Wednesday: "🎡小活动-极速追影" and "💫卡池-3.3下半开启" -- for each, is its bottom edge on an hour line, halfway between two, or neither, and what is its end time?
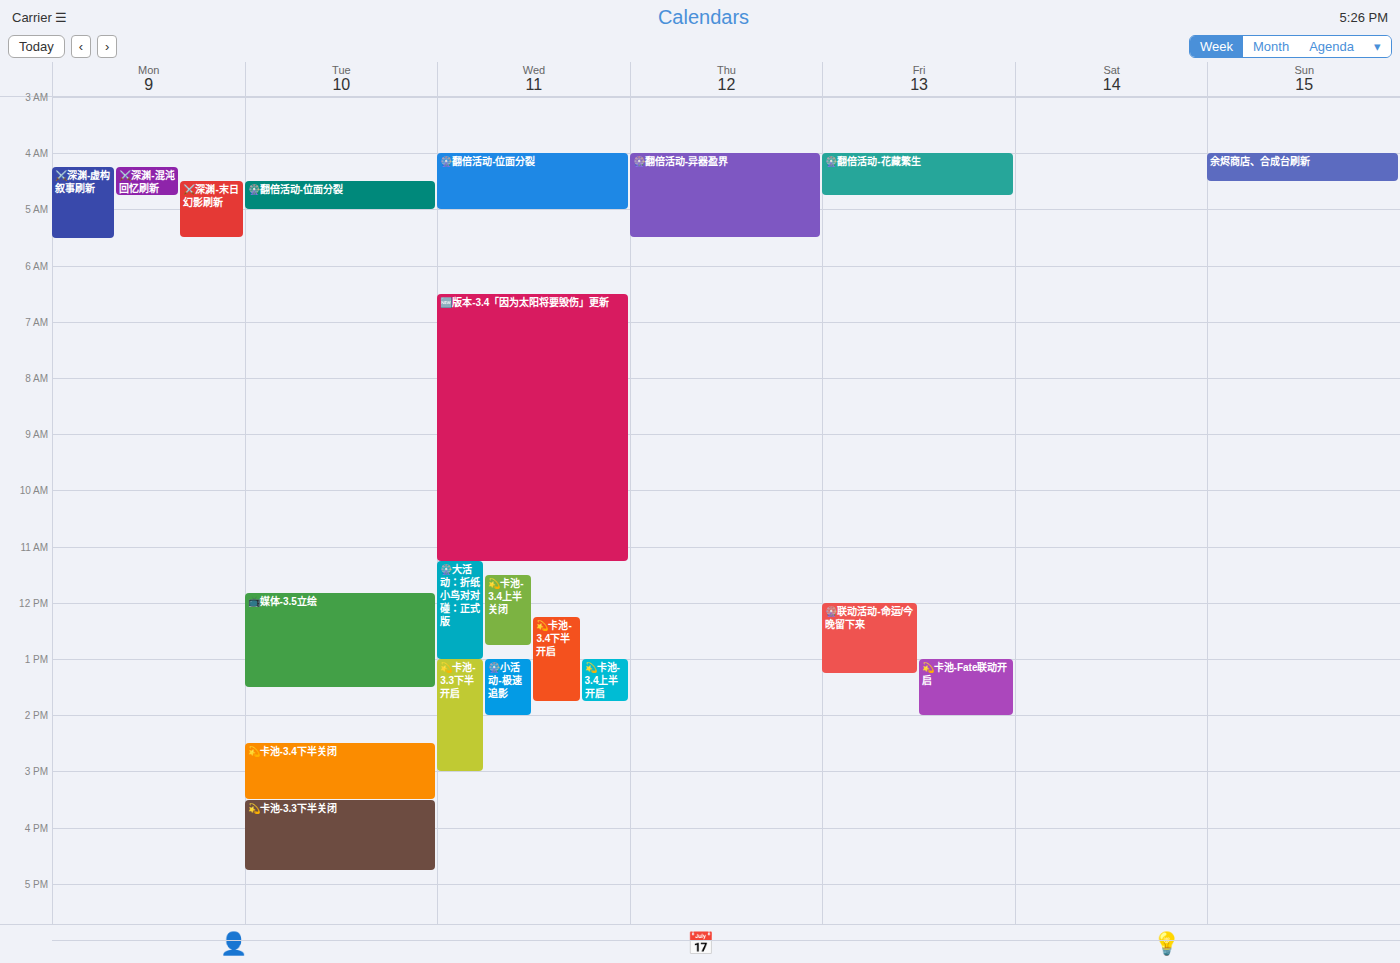
"🎡小活动-极速追影": 2:00 PM, exactly on the 2 PM line. "💫卡池-3.3下半开启": 3:00 PM, exactly on the 3 PM line.